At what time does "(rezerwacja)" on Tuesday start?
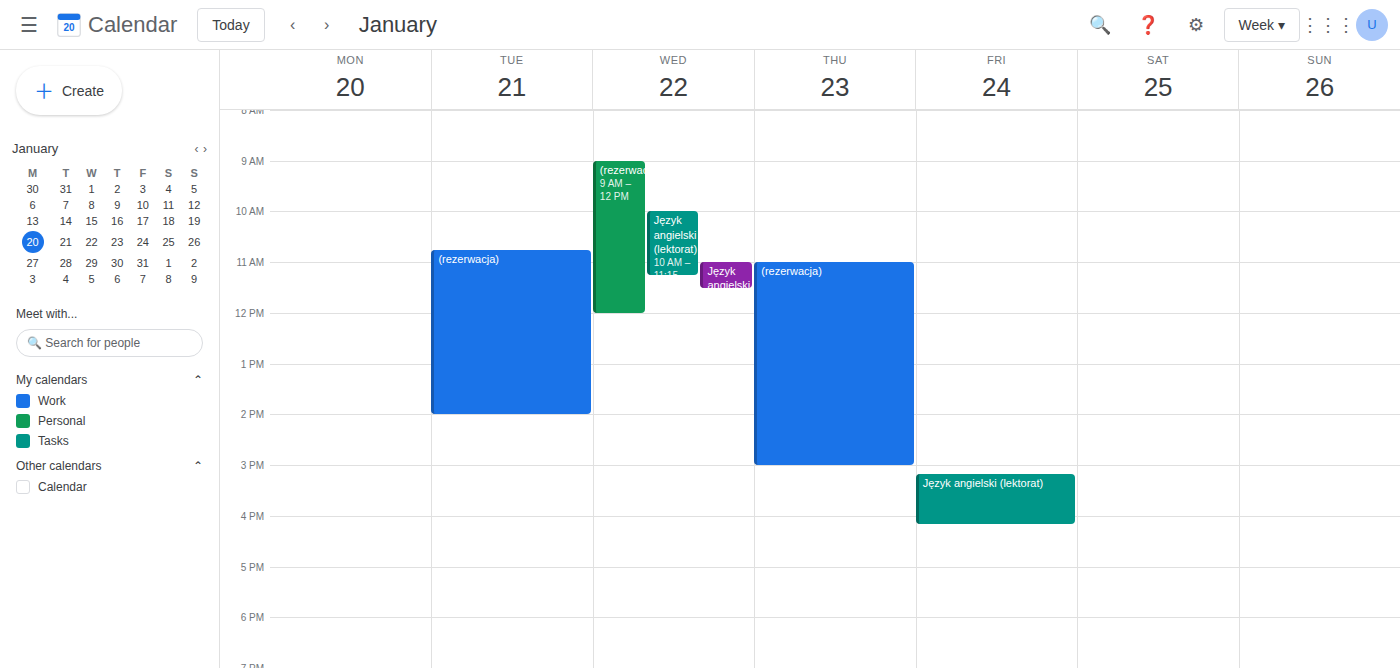
10:45 AM